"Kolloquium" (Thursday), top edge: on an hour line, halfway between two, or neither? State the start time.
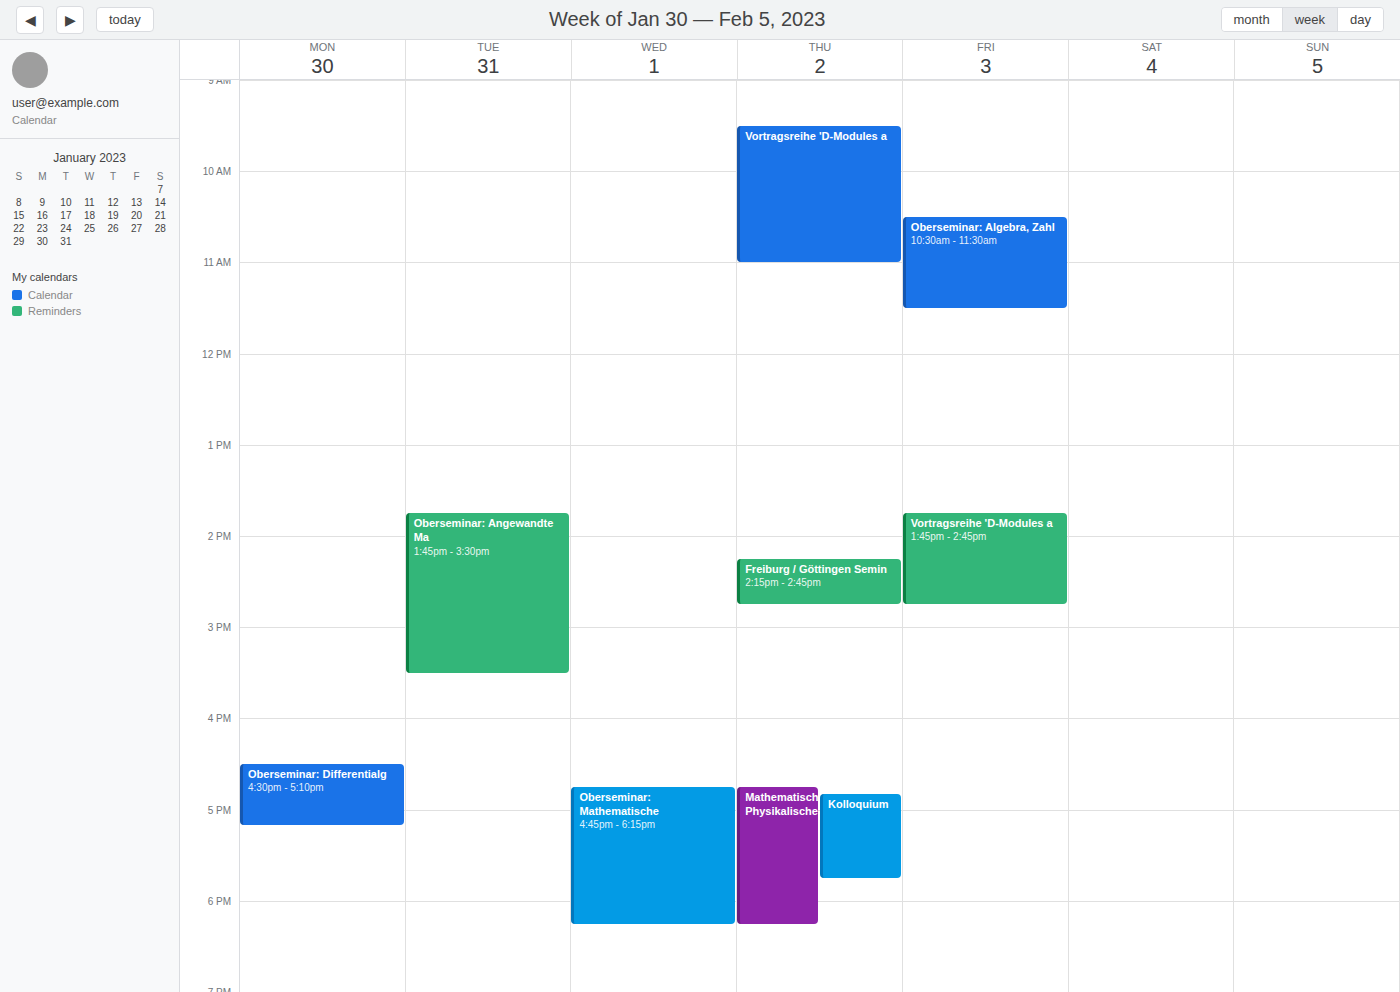
4:50 PM -- neither: 50 minutes below the 4 PM line and 10 minutes above the 5 PM line.